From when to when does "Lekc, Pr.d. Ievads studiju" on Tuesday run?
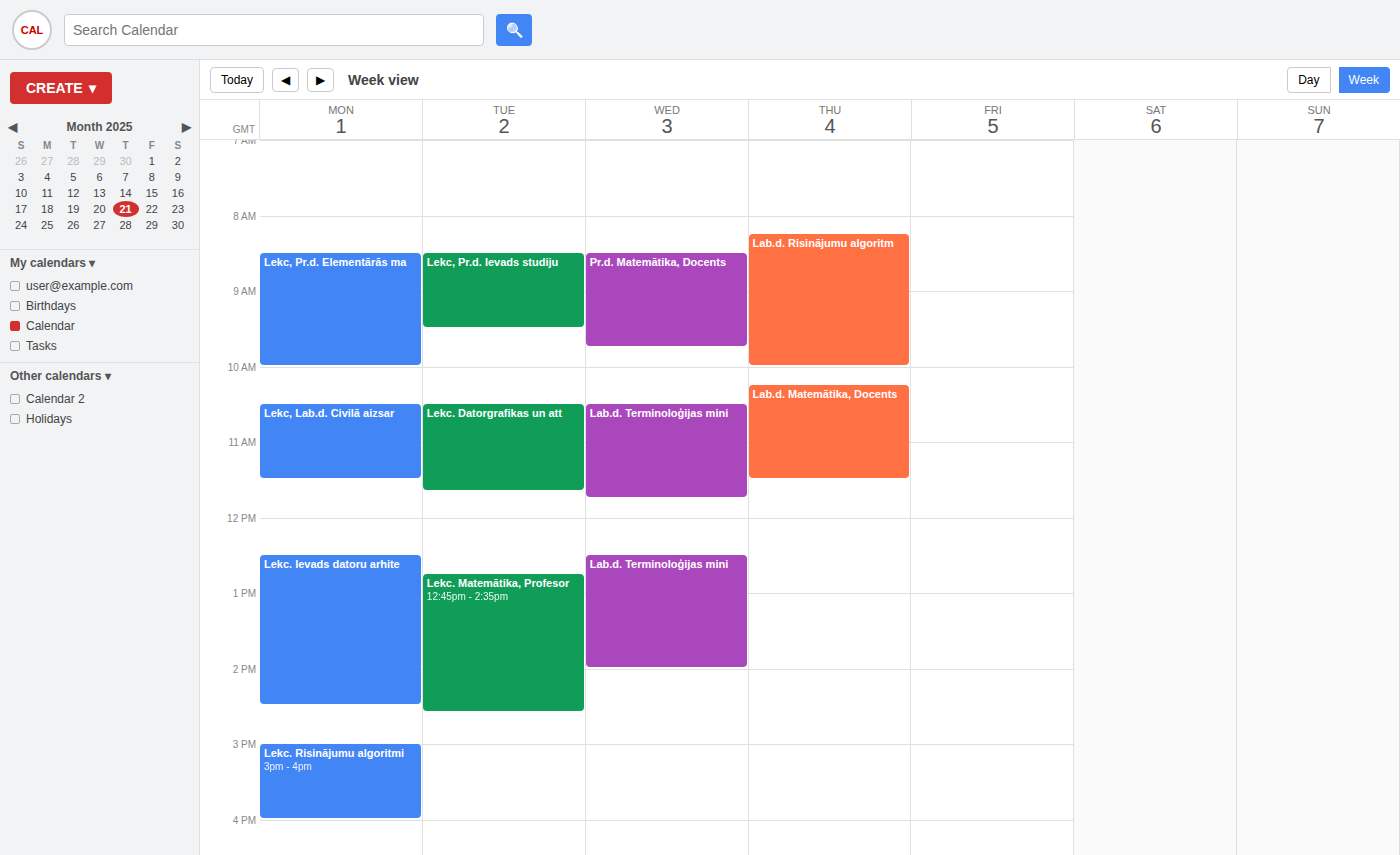
8:30 AM to 9:30 AM